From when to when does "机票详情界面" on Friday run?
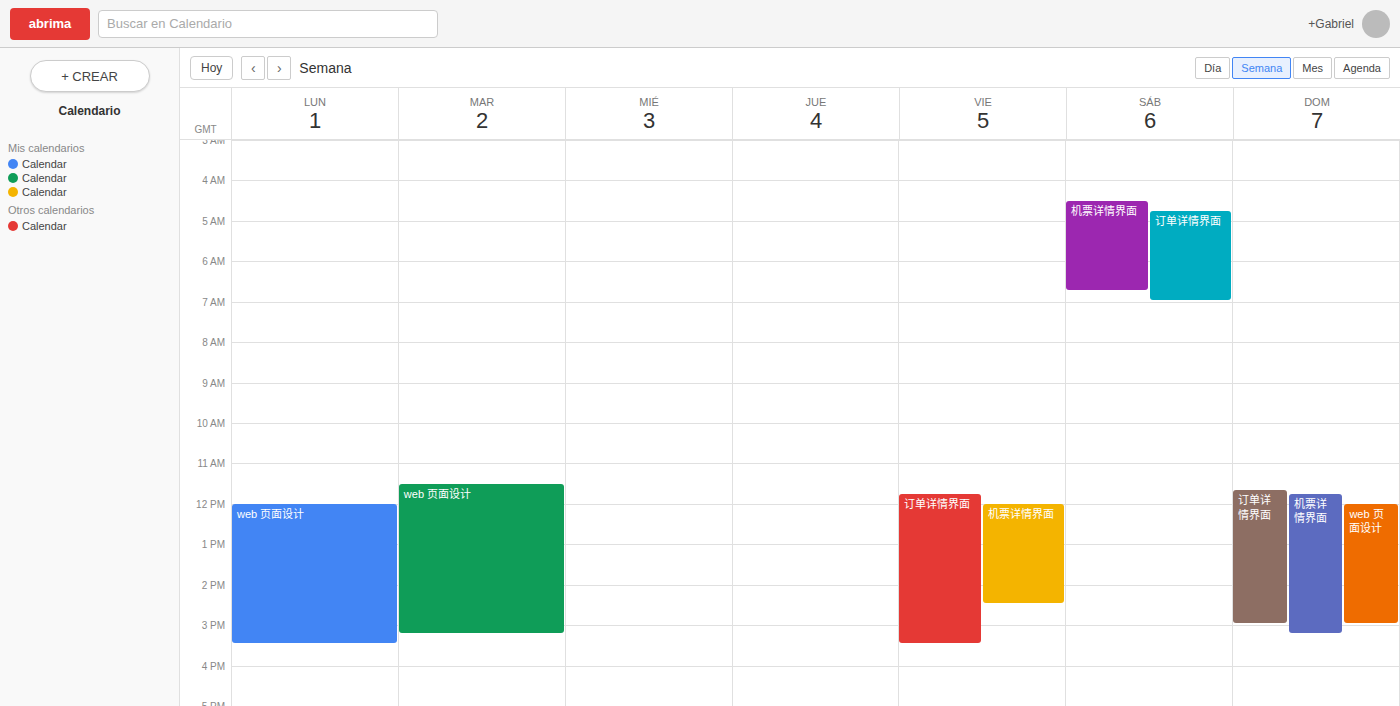
12:00 PM to 2:30 PM